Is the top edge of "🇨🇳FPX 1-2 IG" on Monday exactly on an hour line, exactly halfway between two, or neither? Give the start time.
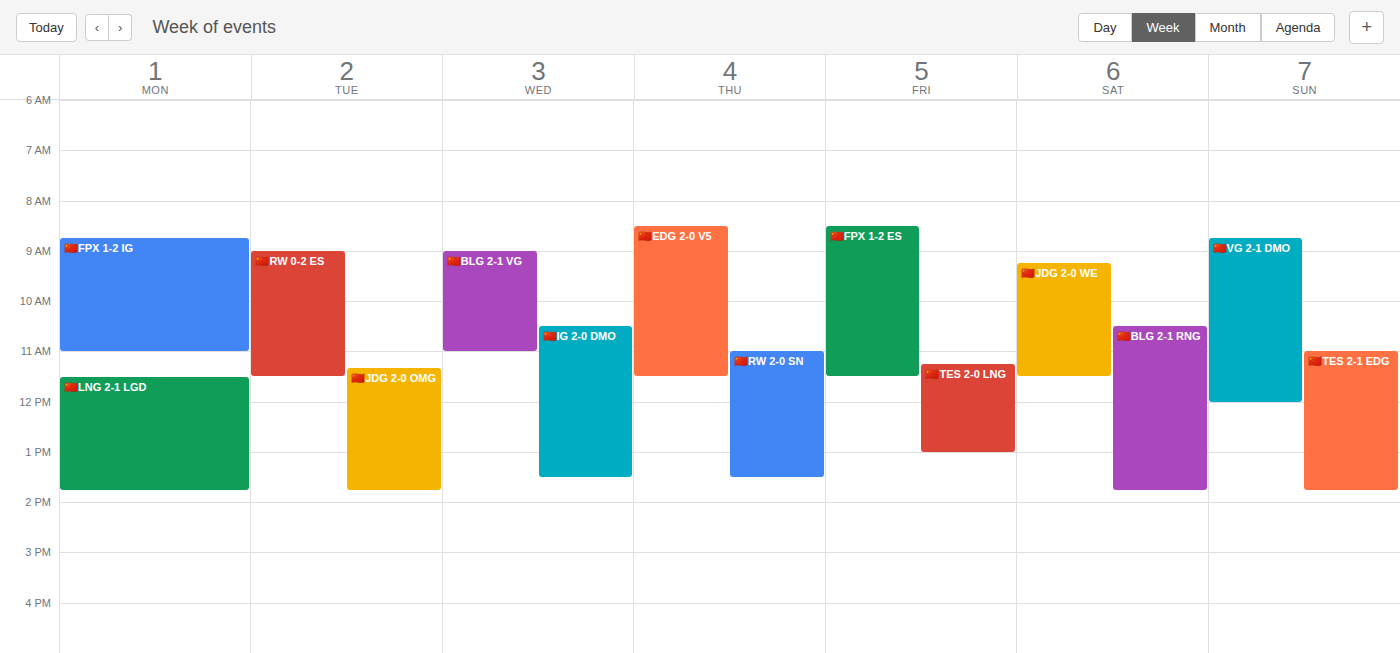
8:45 AM -- neither: three quarters of the way from the 8 AM line to the 9 AM line.